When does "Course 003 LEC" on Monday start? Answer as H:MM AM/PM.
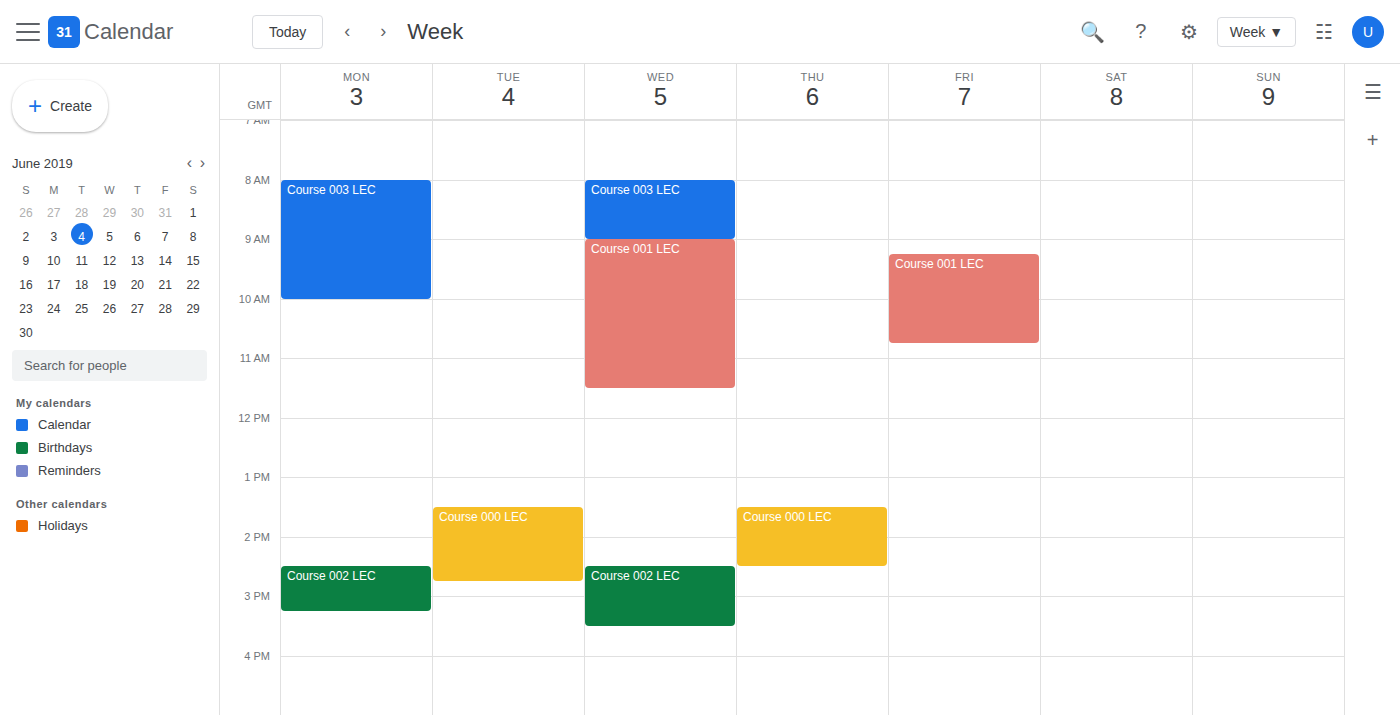
8:00 AM